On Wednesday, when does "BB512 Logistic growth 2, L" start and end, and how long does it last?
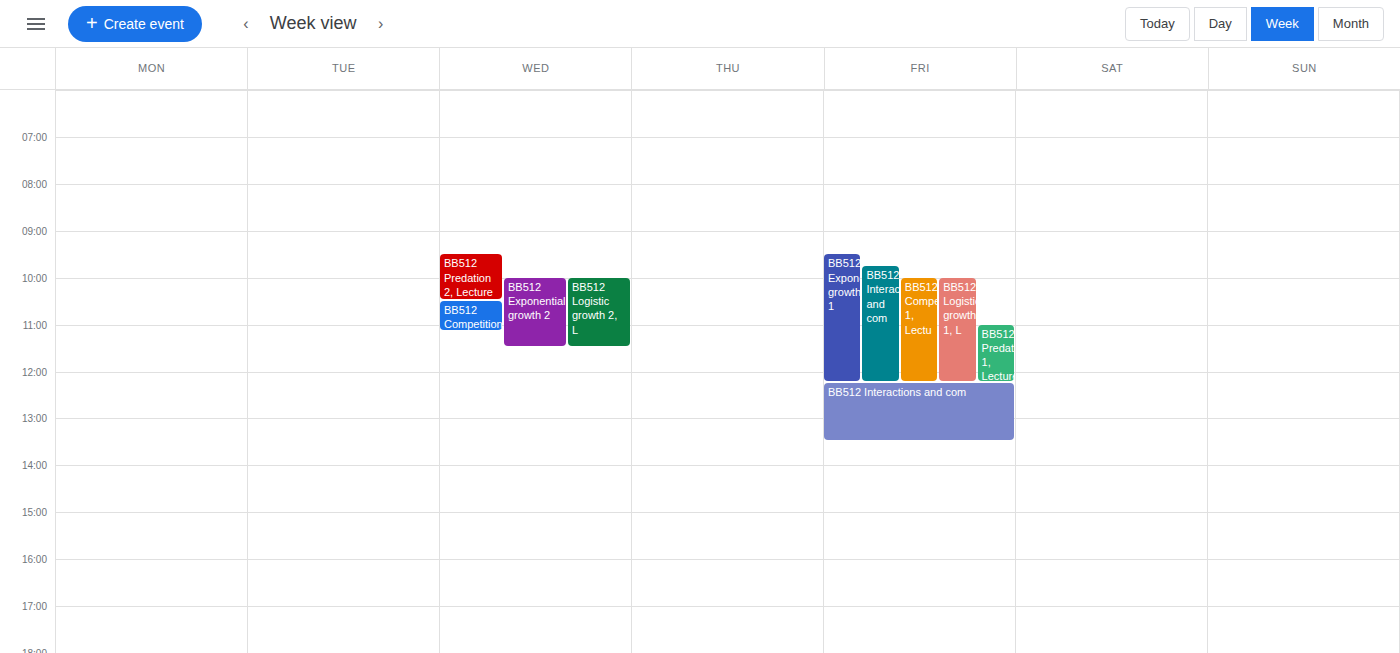
10:00 AM to 11:30 AM, 1 hour 30 minutes